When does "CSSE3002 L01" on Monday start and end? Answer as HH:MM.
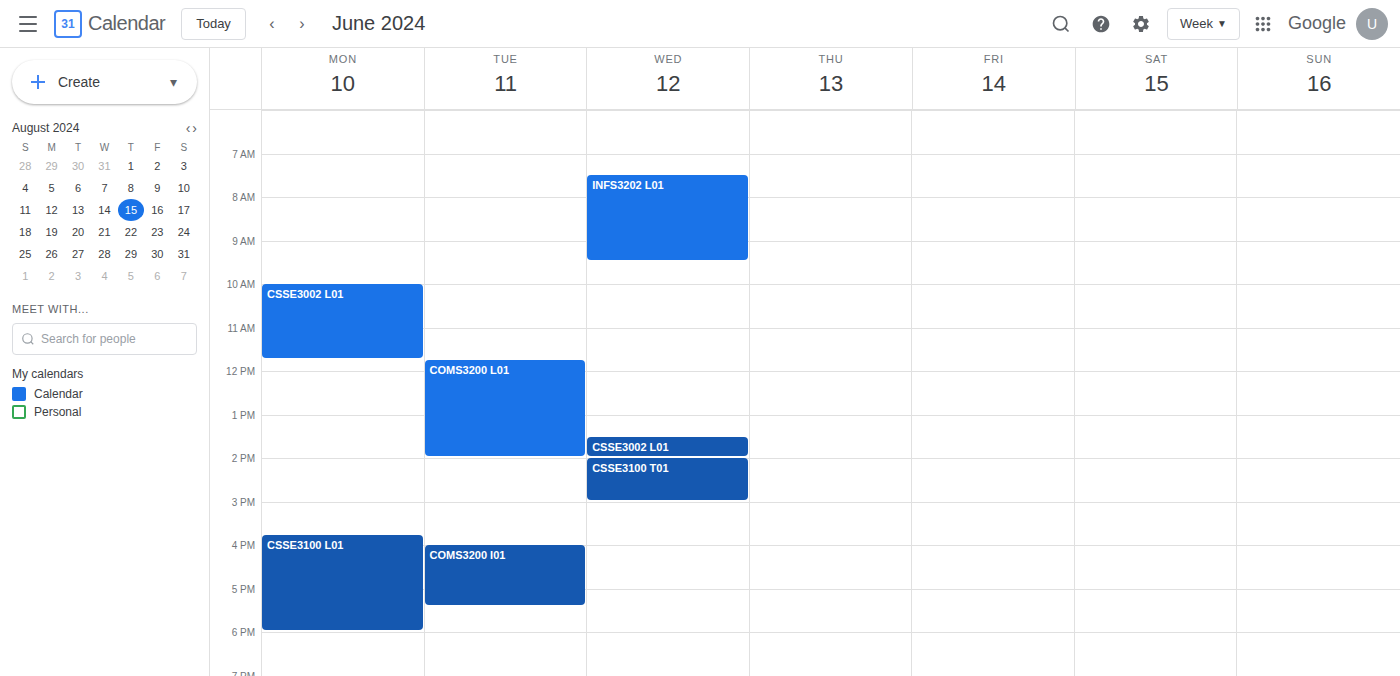
10:00 to 11:45